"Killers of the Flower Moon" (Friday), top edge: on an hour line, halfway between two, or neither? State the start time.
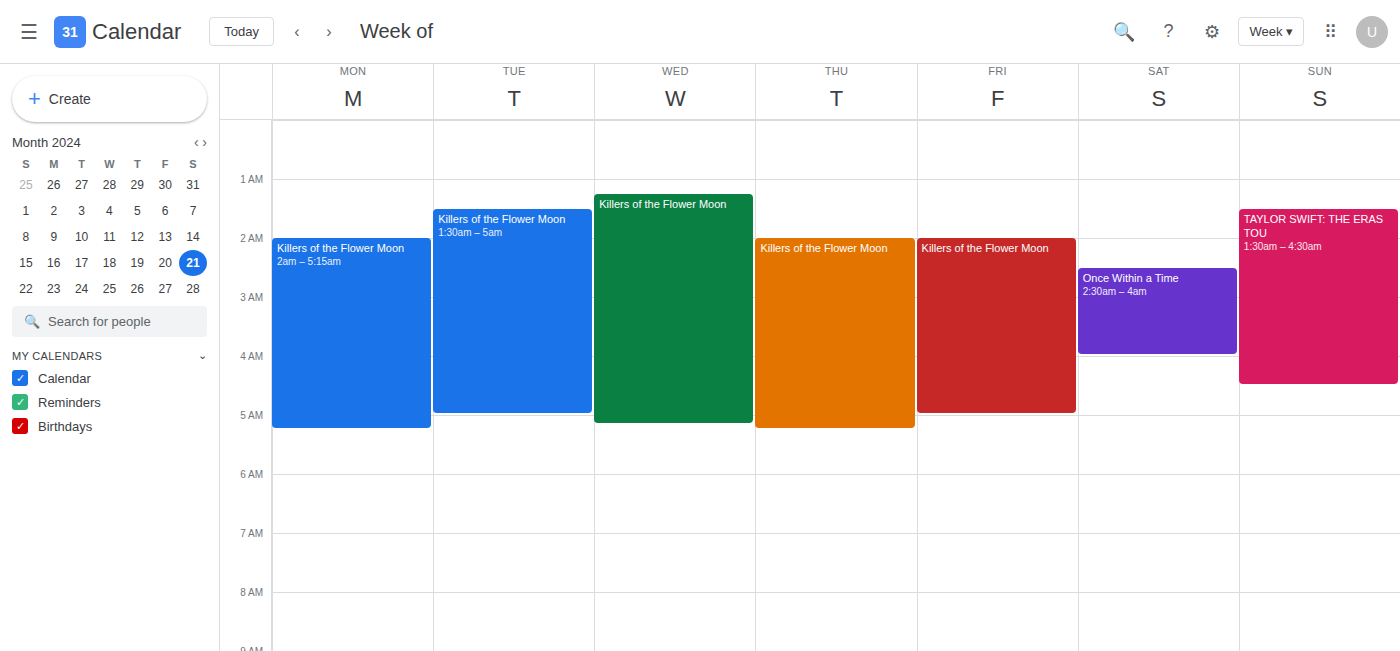
2:00 AM -- exactly on the 2 AM line.